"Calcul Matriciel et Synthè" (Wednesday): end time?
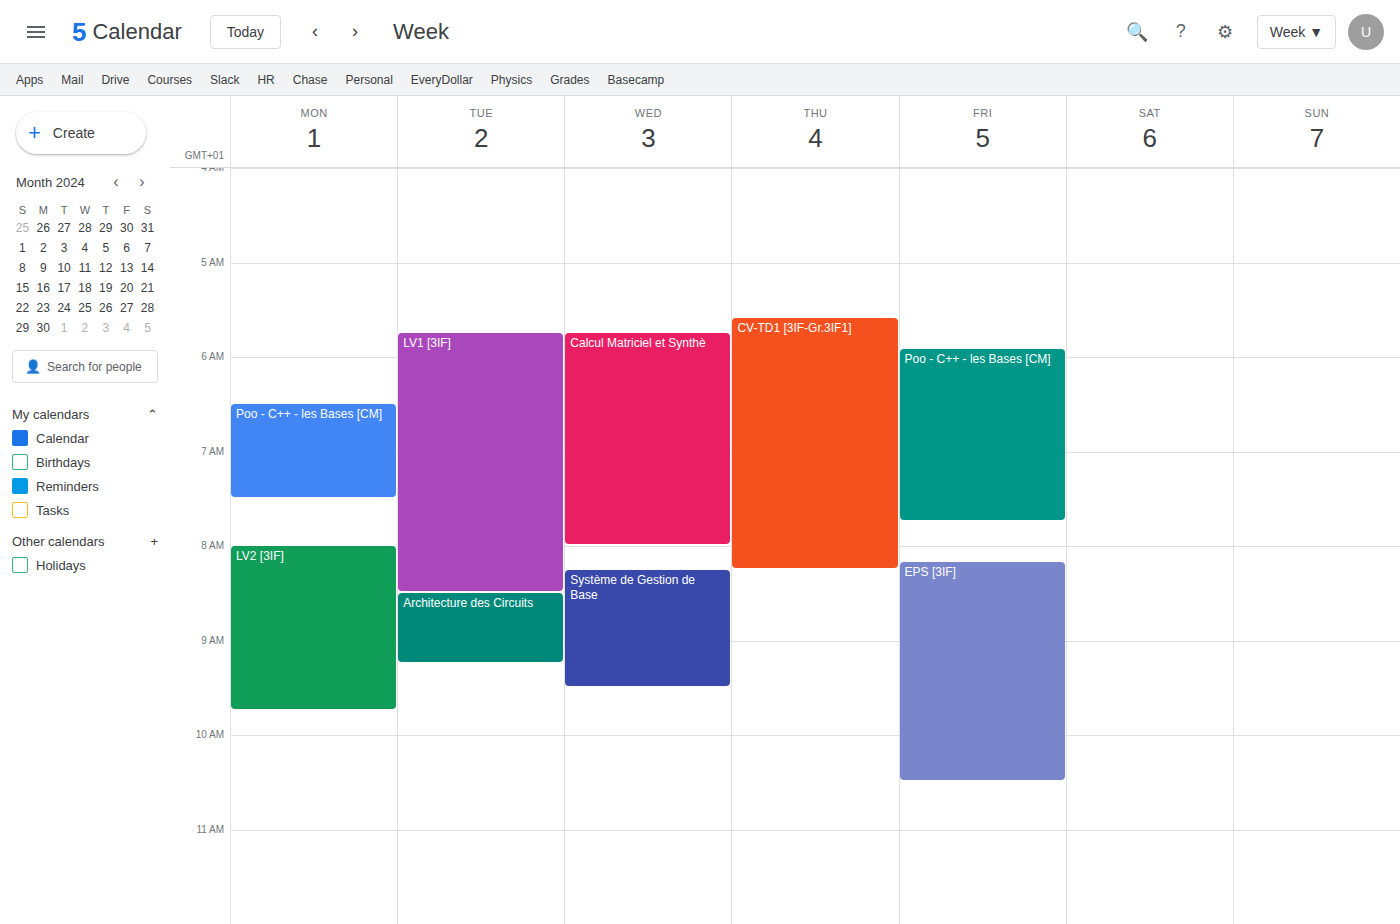
8:00 AM